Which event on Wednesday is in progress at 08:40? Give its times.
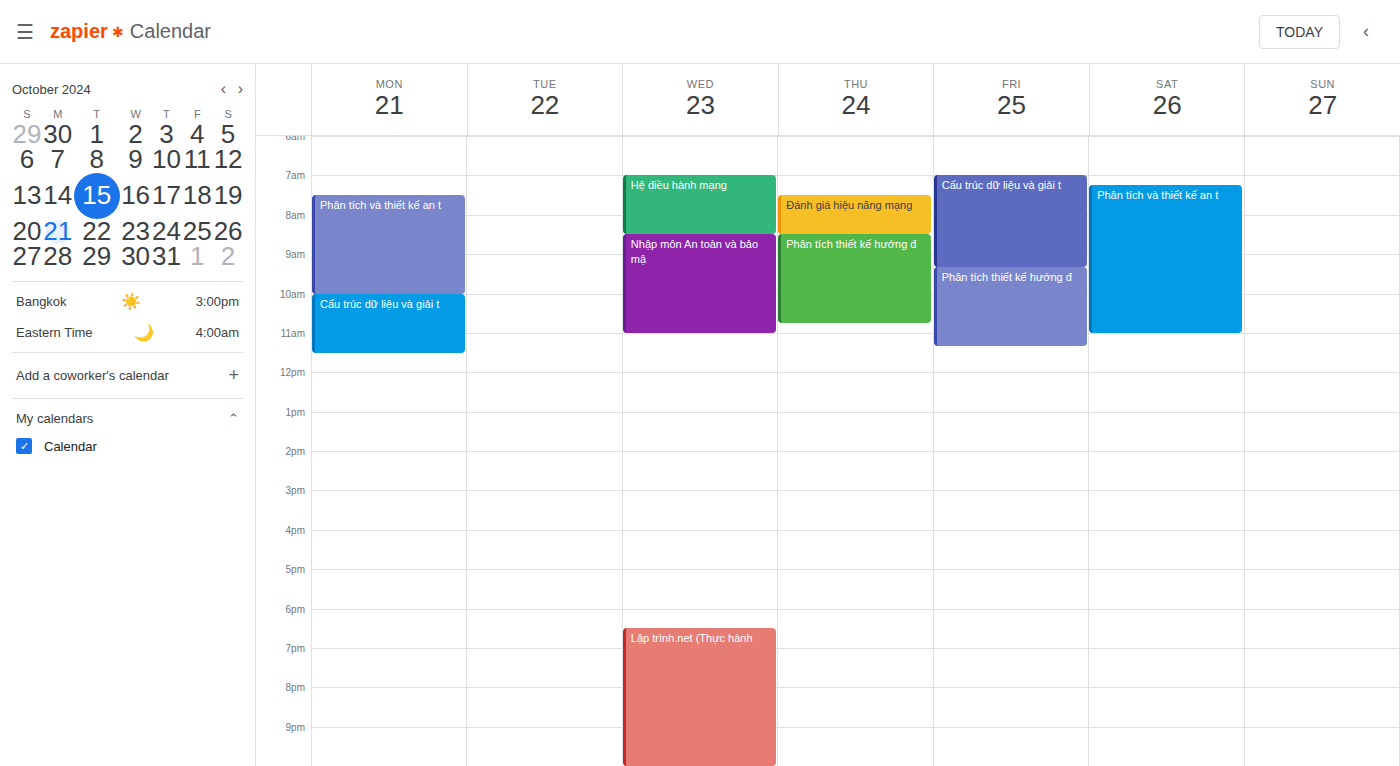
"Nhập môn An toàn và bảo mậ", 08:30 to 11:00